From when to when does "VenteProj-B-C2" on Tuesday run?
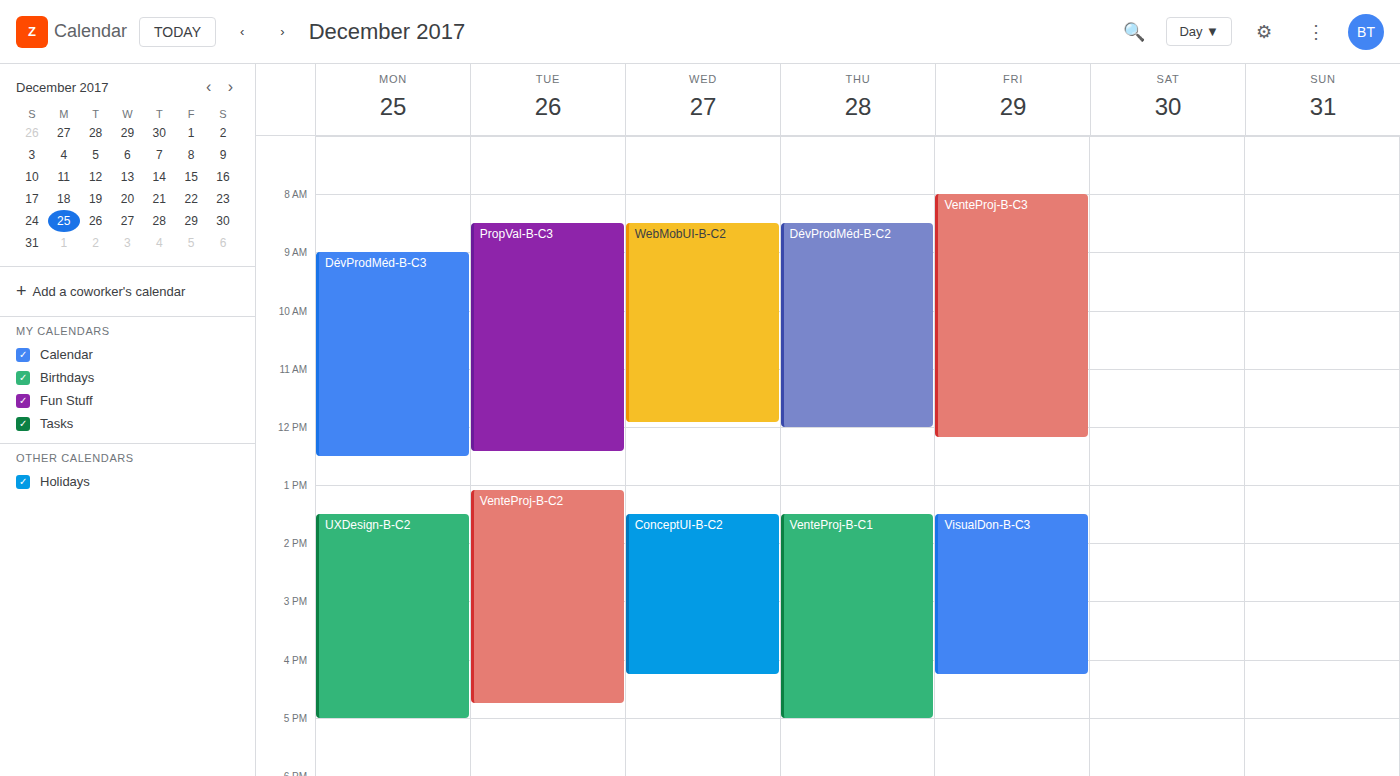
1:05 PM to 4:45 PM